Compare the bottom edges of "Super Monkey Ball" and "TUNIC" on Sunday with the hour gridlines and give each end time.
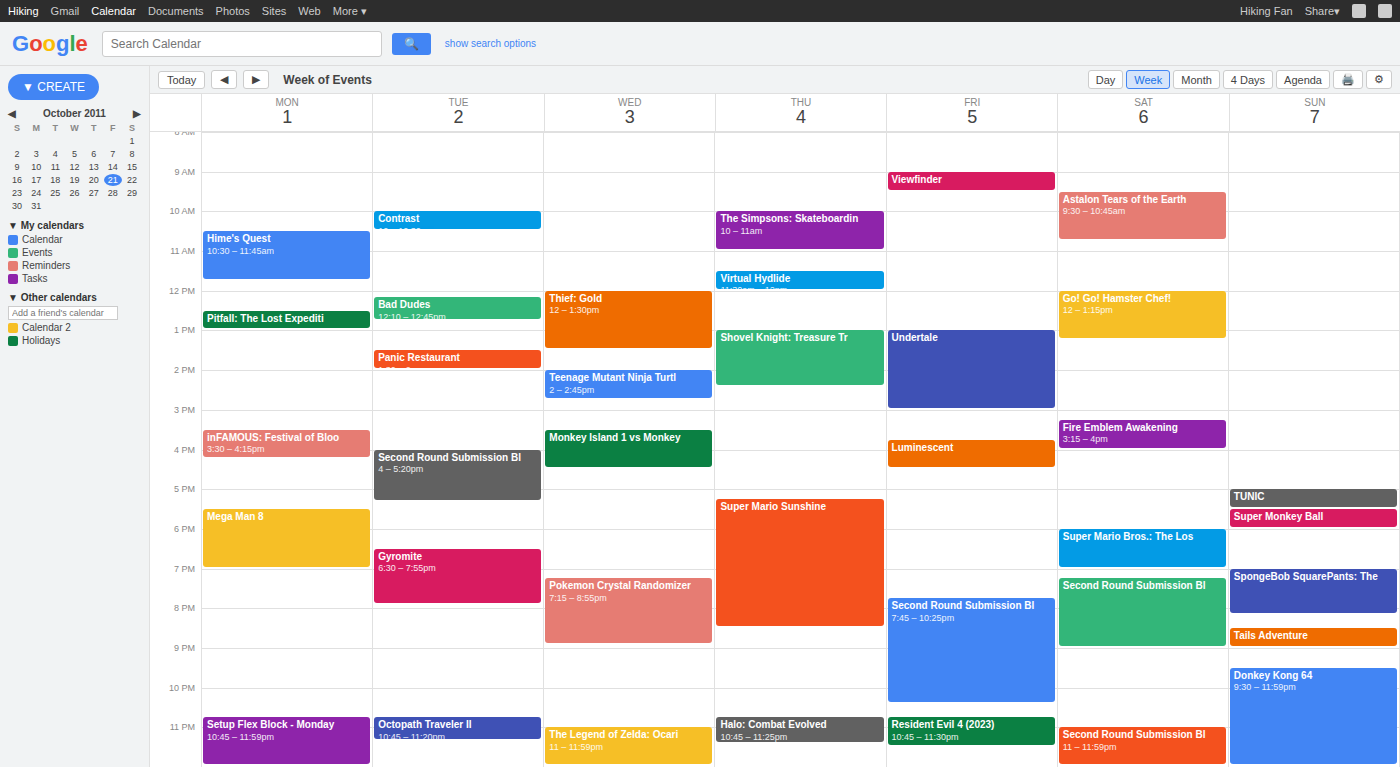
"Super Monkey Ball": 6:00 PM, exactly on the 6 PM line. "TUNIC": 5:30 PM, halfway between the 5 PM and 6 PM lines.